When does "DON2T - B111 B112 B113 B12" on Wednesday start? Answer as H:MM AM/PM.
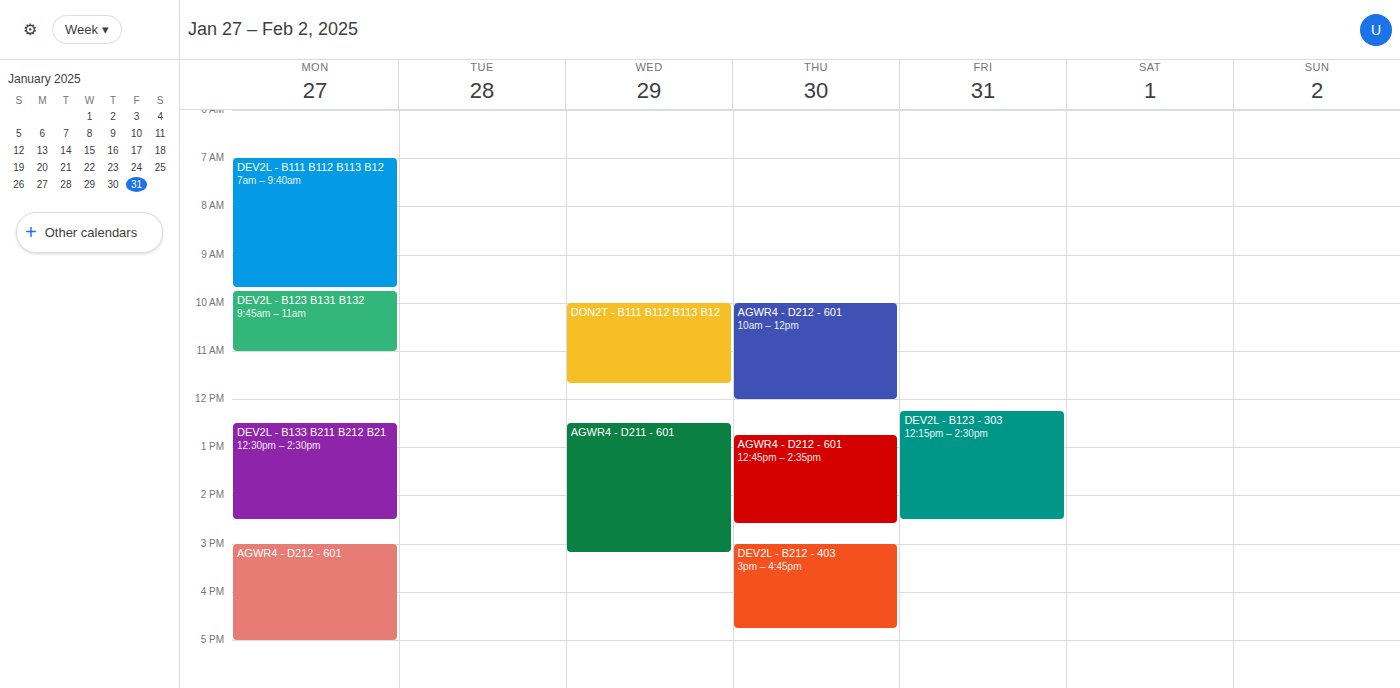
10:00 AM